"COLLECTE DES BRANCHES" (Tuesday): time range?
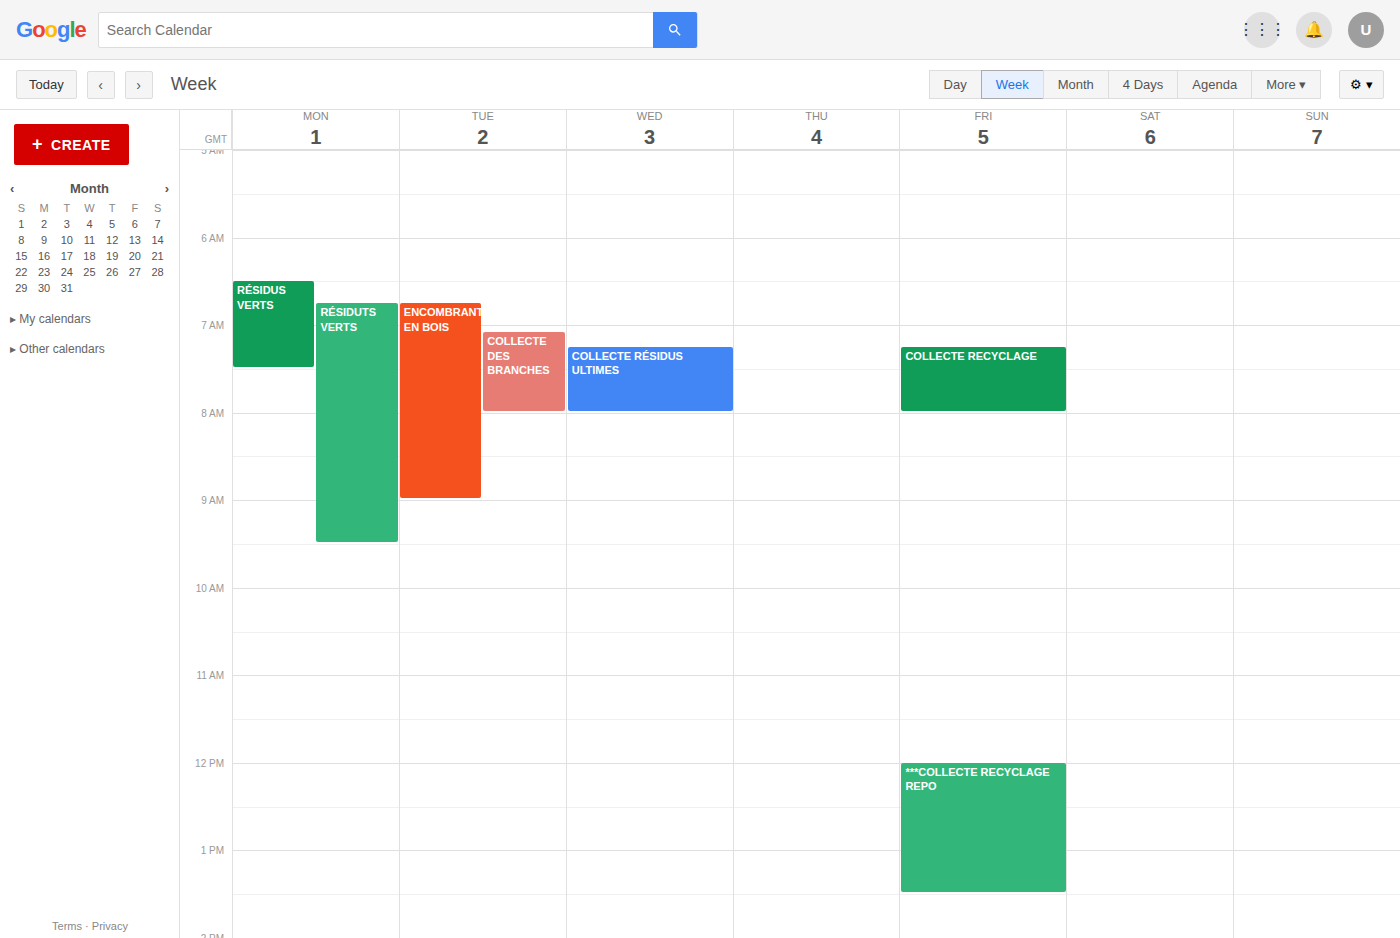
7:05 AM to 8:00 AM